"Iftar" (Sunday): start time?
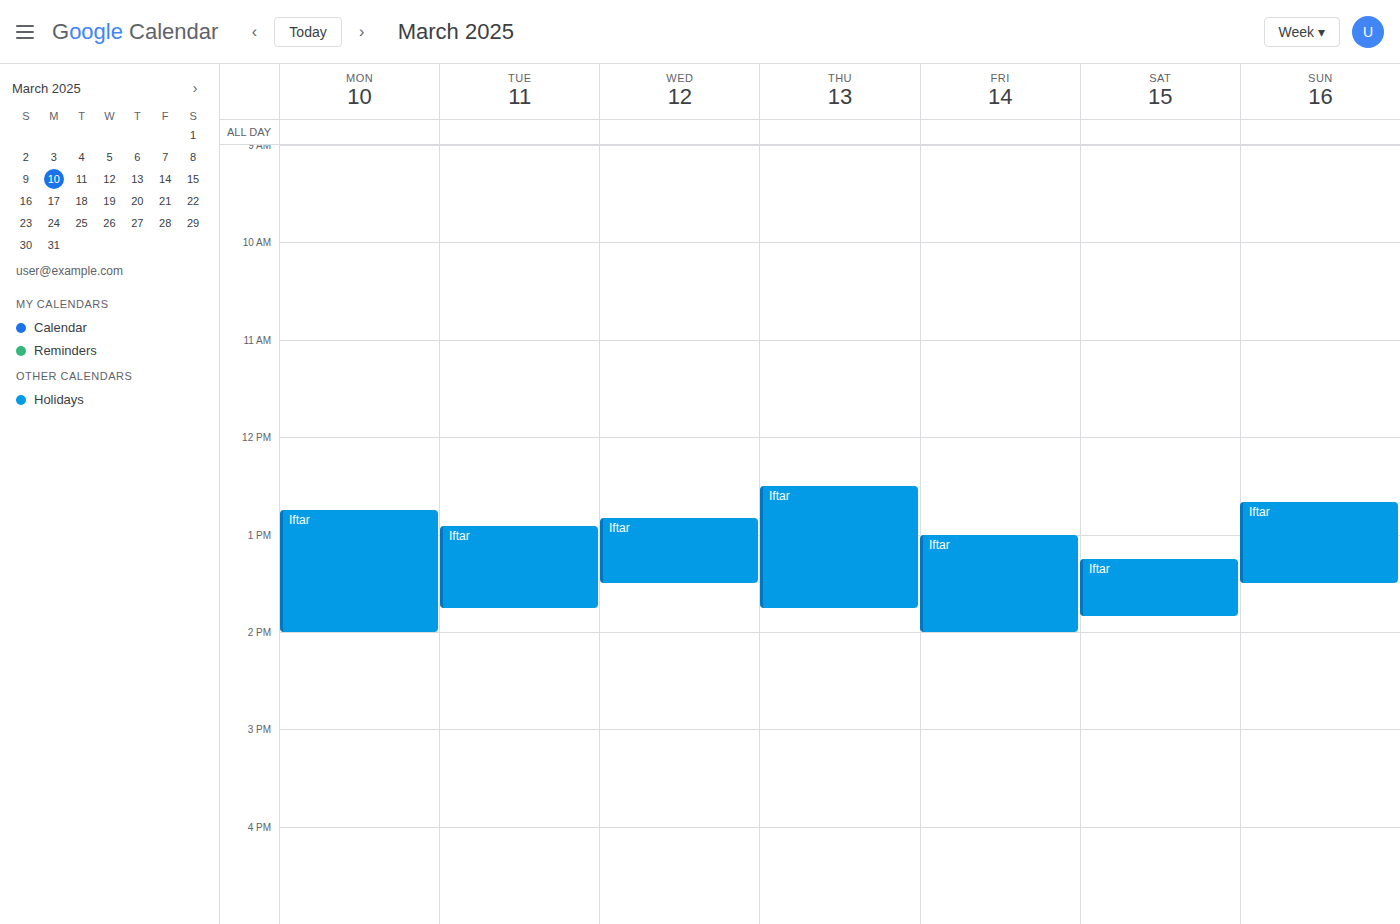
12:40 PM